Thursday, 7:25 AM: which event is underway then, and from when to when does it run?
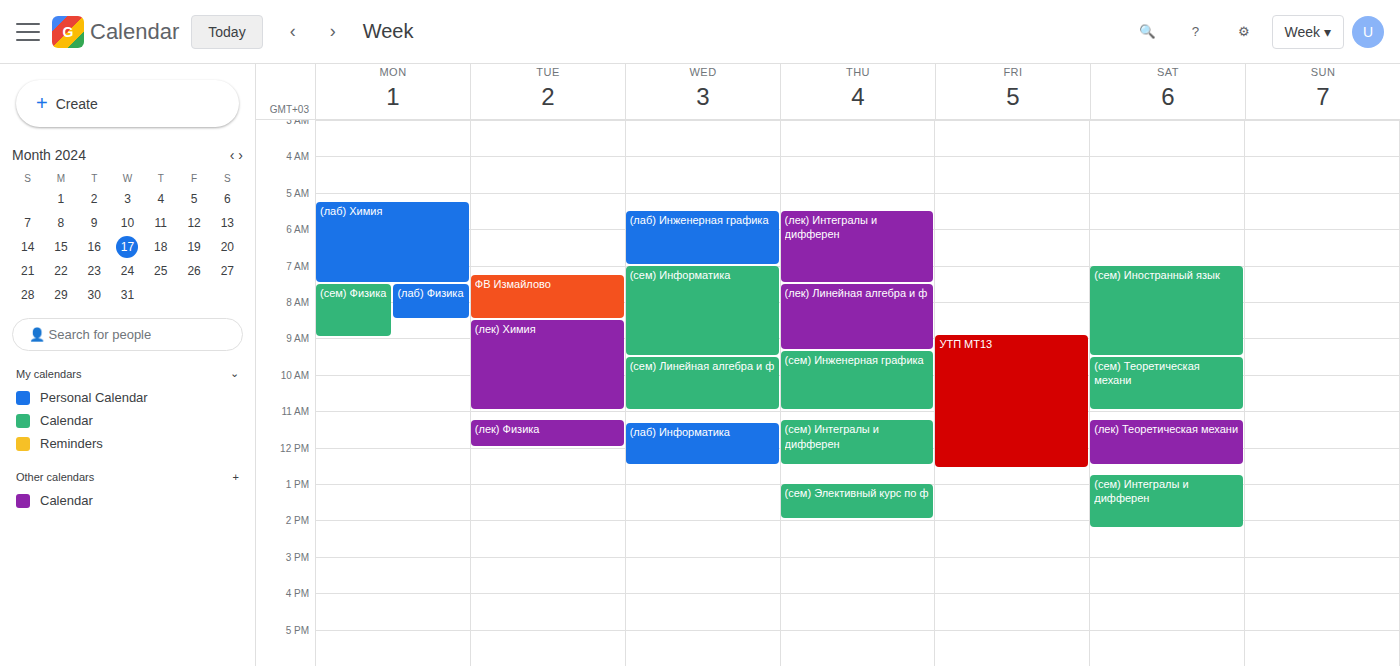
"(лек) Интегралы и дифферен", 5:30 AM to 7:30 AM